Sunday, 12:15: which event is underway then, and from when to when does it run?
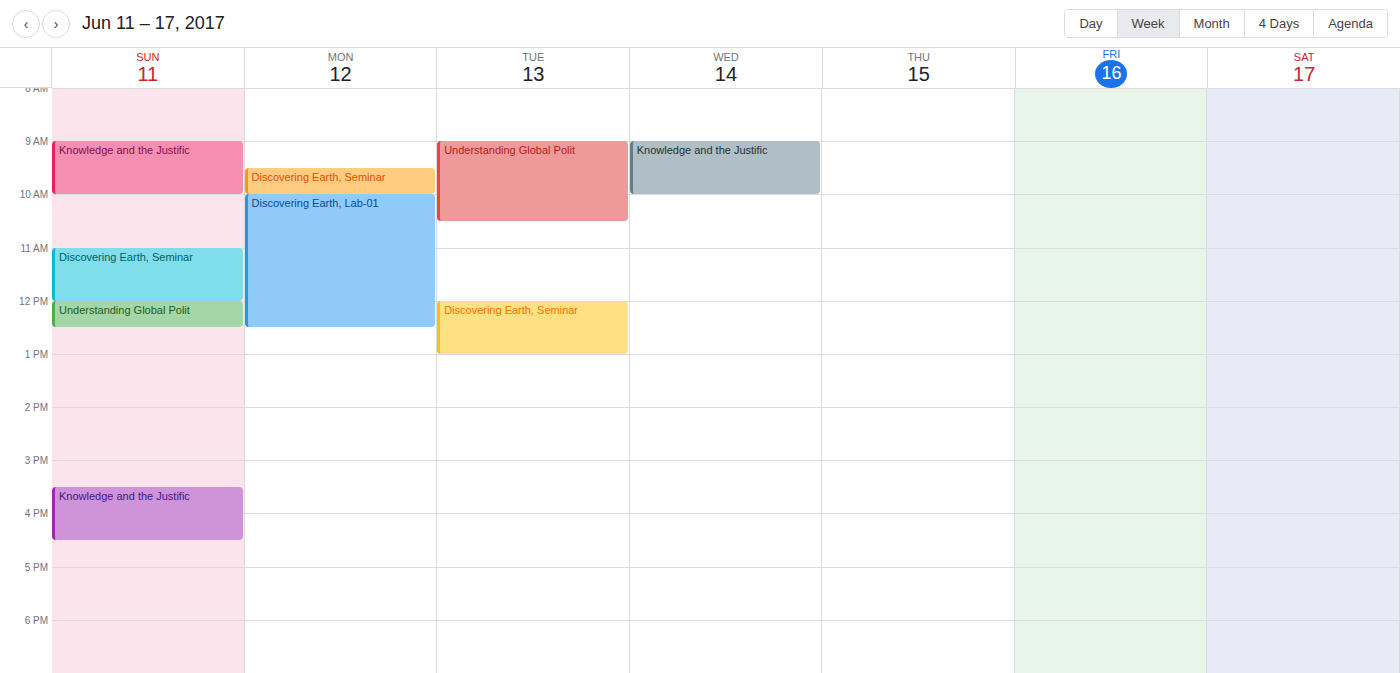
"Understanding Global Polit", 12:00 to 12:30